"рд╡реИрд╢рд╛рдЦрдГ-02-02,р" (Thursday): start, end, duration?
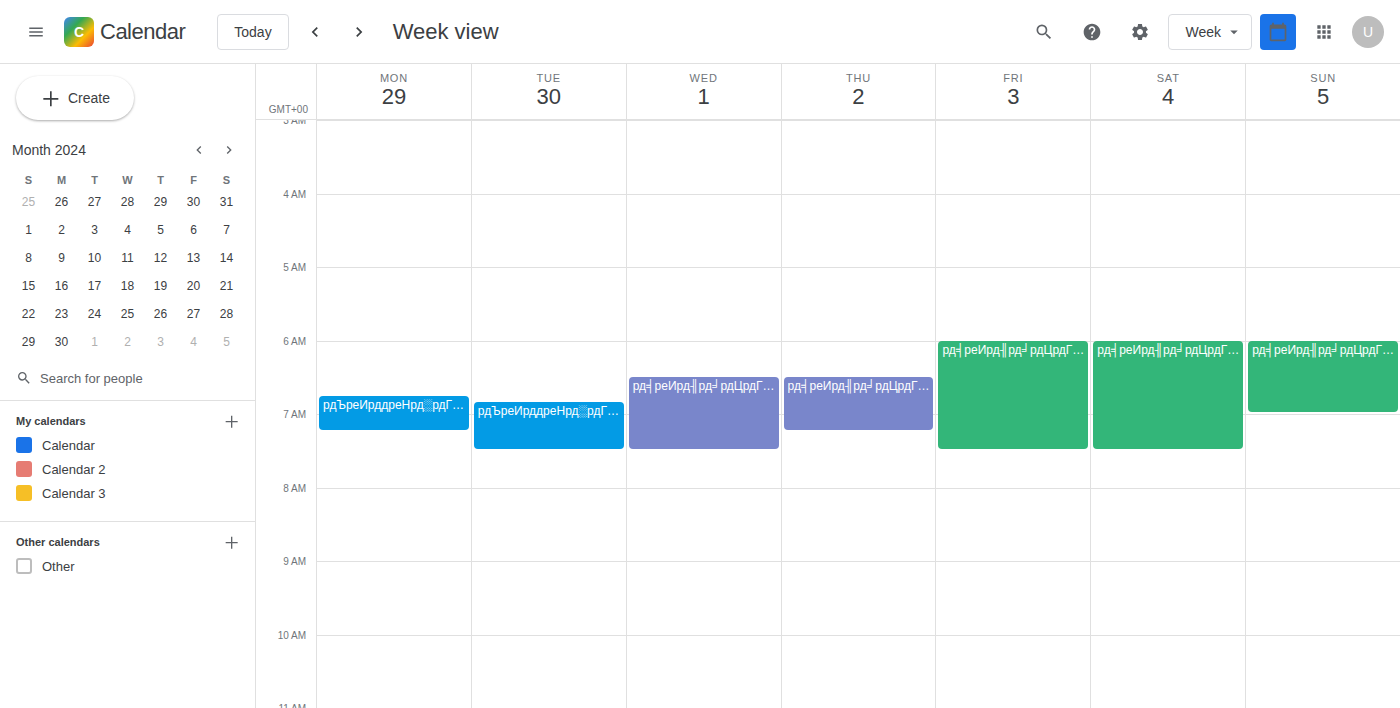
6:30 AM to 7:15 AM, 45 minutes